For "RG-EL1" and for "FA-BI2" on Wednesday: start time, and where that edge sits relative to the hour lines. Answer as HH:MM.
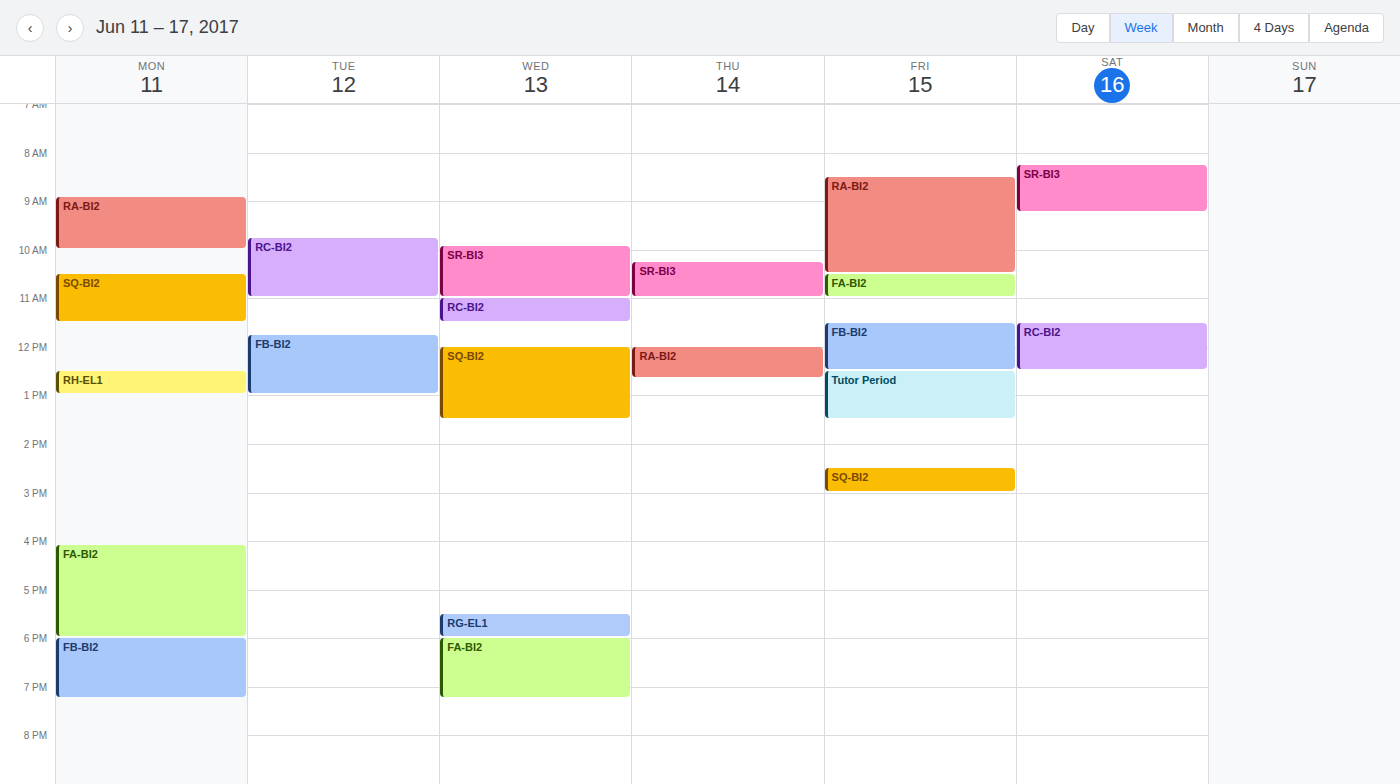
"RG-EL1": 17:30, halfway between the 17:00 and 18:00 lines. "FA-BI2": 18:00, exactly on the 18:00 line.